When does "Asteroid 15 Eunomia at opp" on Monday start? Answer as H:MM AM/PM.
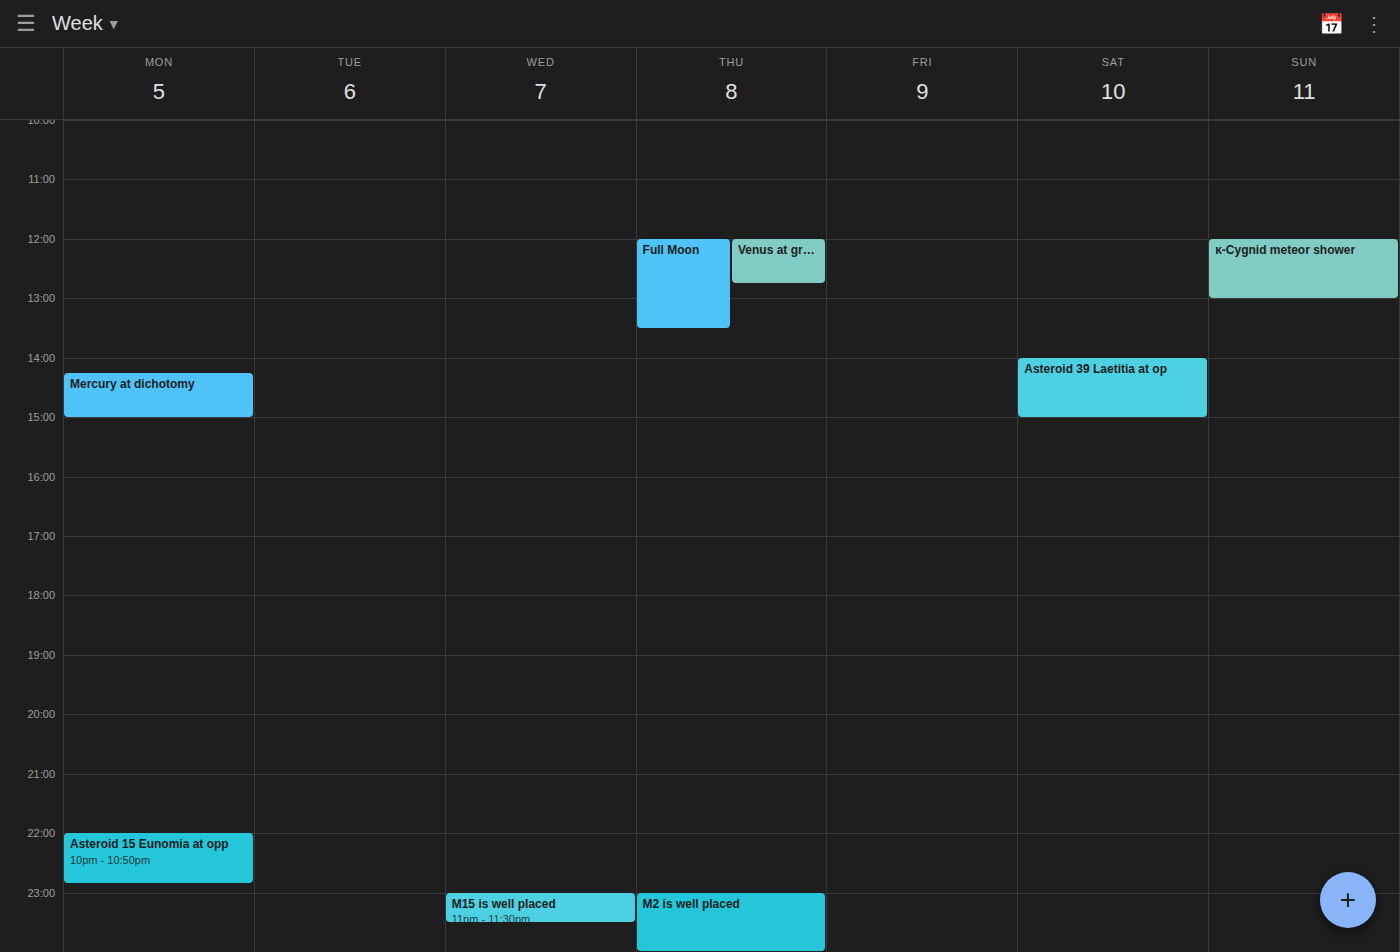
10:00 PM